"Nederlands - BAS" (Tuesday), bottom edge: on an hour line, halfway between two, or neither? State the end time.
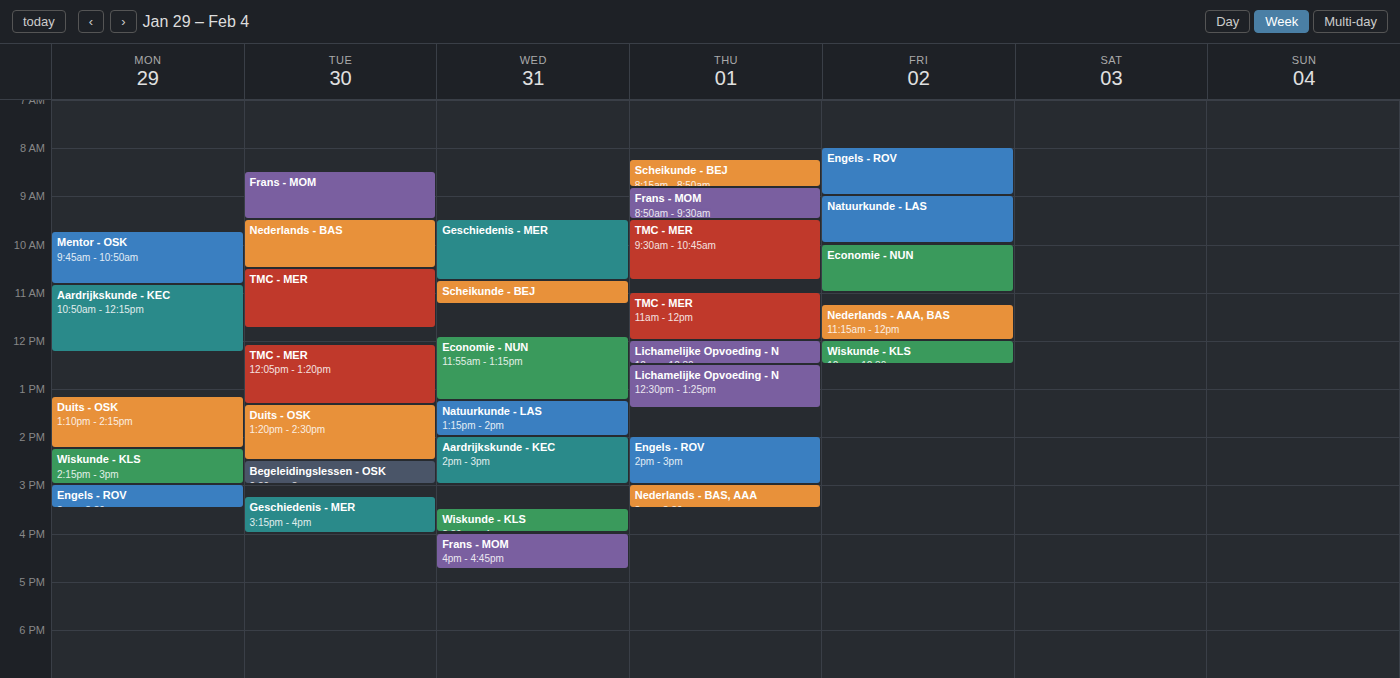
10:30 AM -- halfway between the 10 AM and 11 AM lines.